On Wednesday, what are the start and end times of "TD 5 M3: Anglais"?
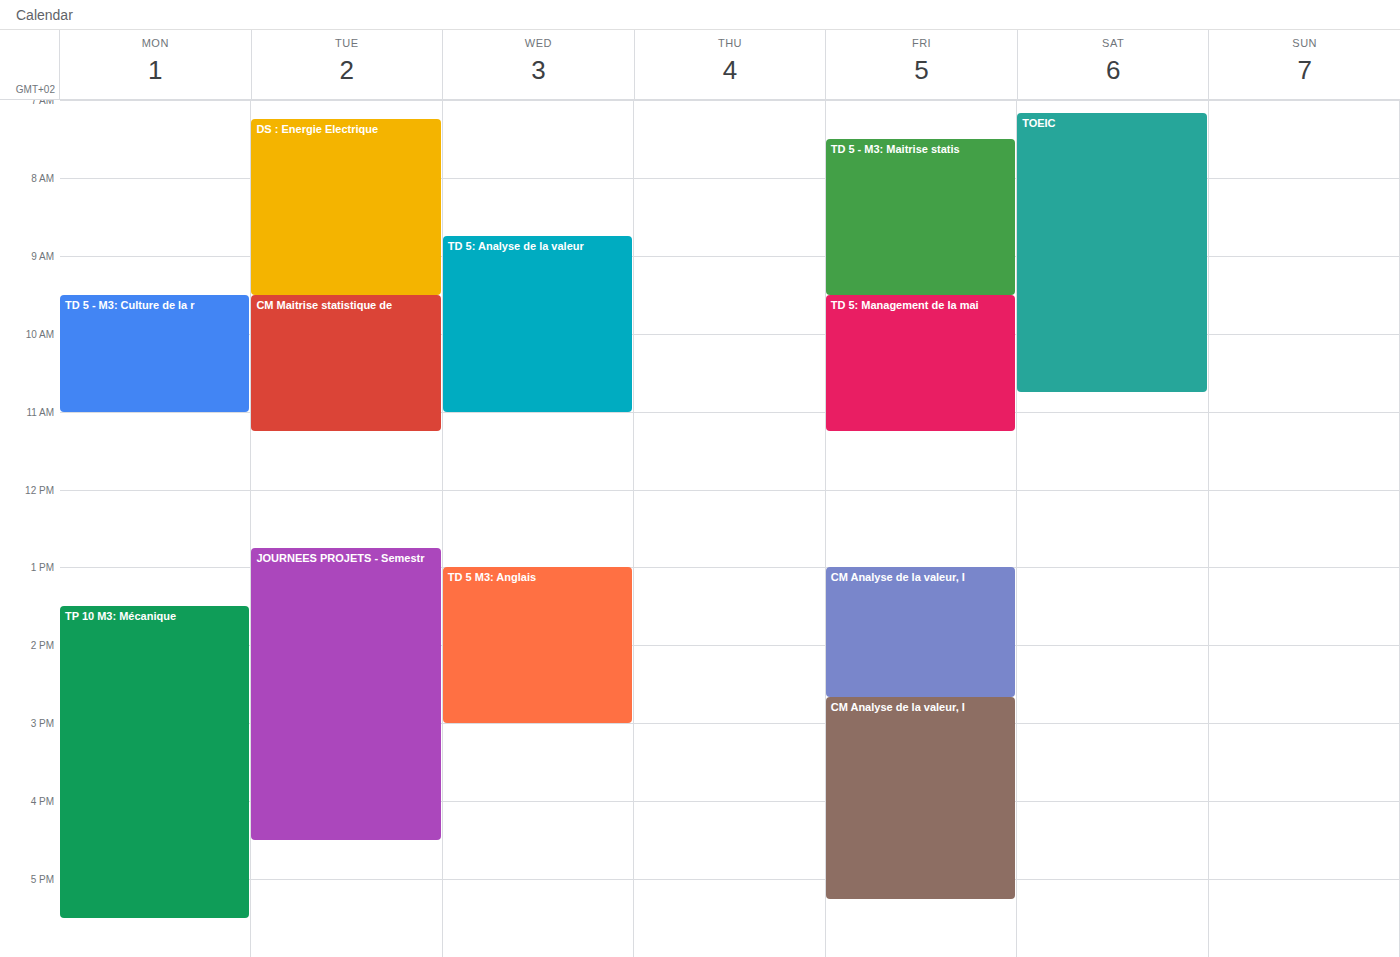
1:00 PM to 3:00 PM